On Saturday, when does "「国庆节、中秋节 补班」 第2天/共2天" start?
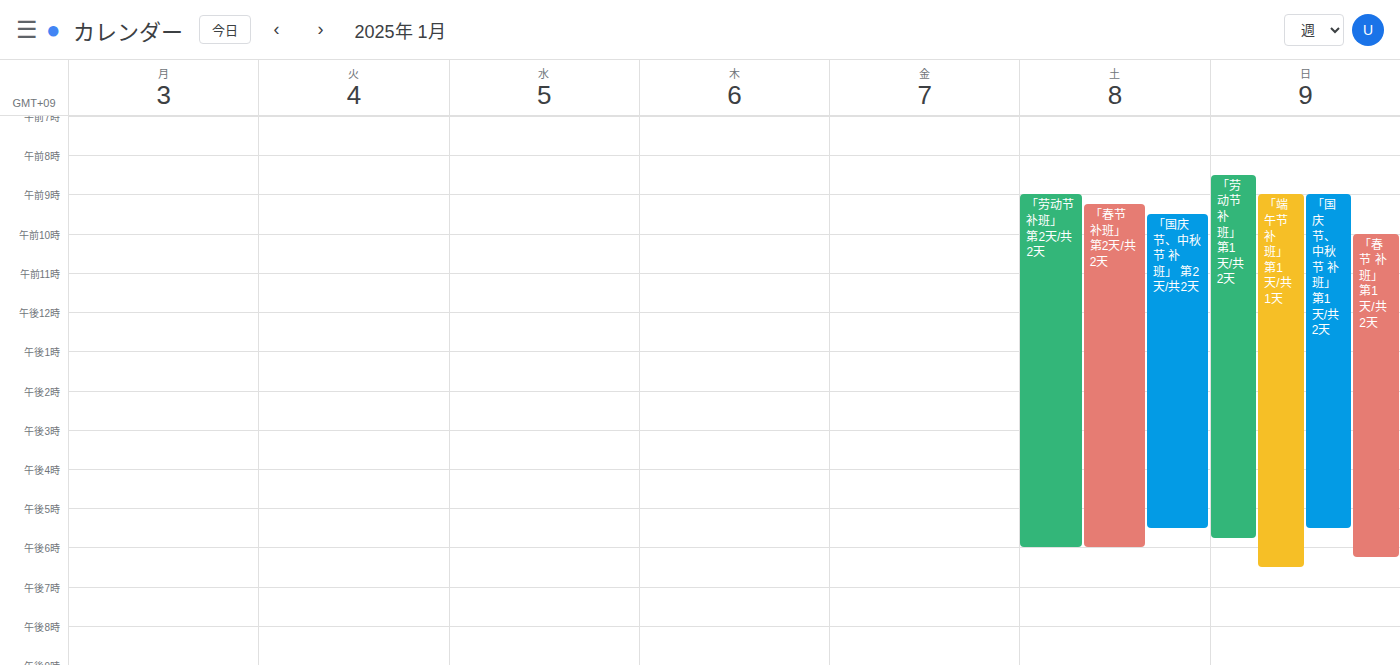
9:30 AM